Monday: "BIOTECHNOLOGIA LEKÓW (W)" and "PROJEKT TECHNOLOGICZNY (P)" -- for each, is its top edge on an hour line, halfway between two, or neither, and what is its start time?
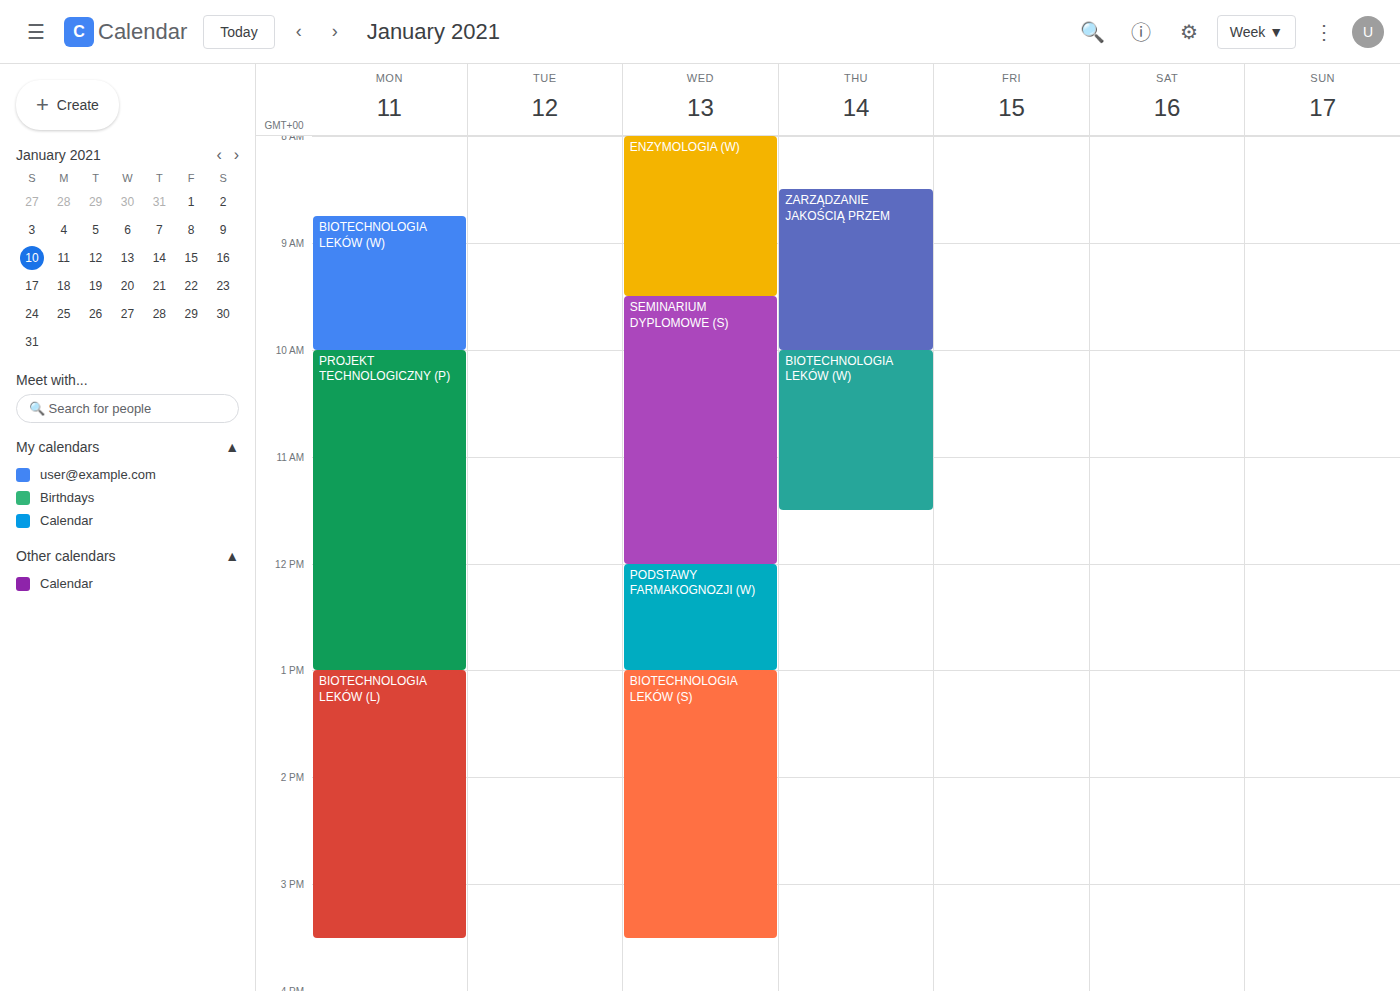
"BIOTECHNOLOGIA LEKÓW (W)": 8:45 AM, neither: three quarters of the way from the 8 AM line to the 9 AM line. "PROJEKT TECHNOLOGICZNY (P)": 10:00 AM, exactly on the 10 AM line.